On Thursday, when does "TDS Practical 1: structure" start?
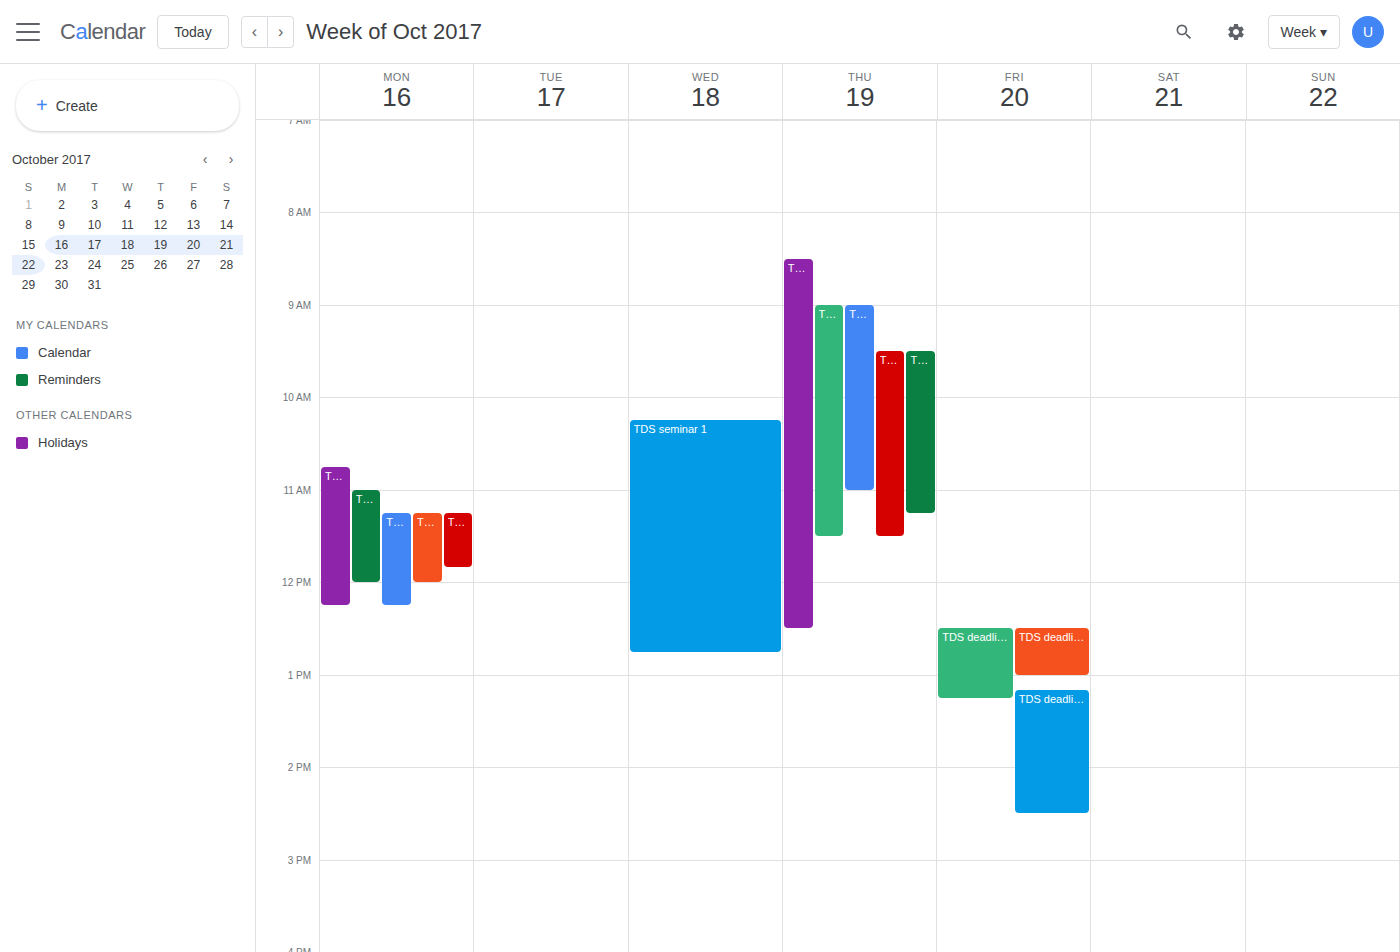
9:00 AM